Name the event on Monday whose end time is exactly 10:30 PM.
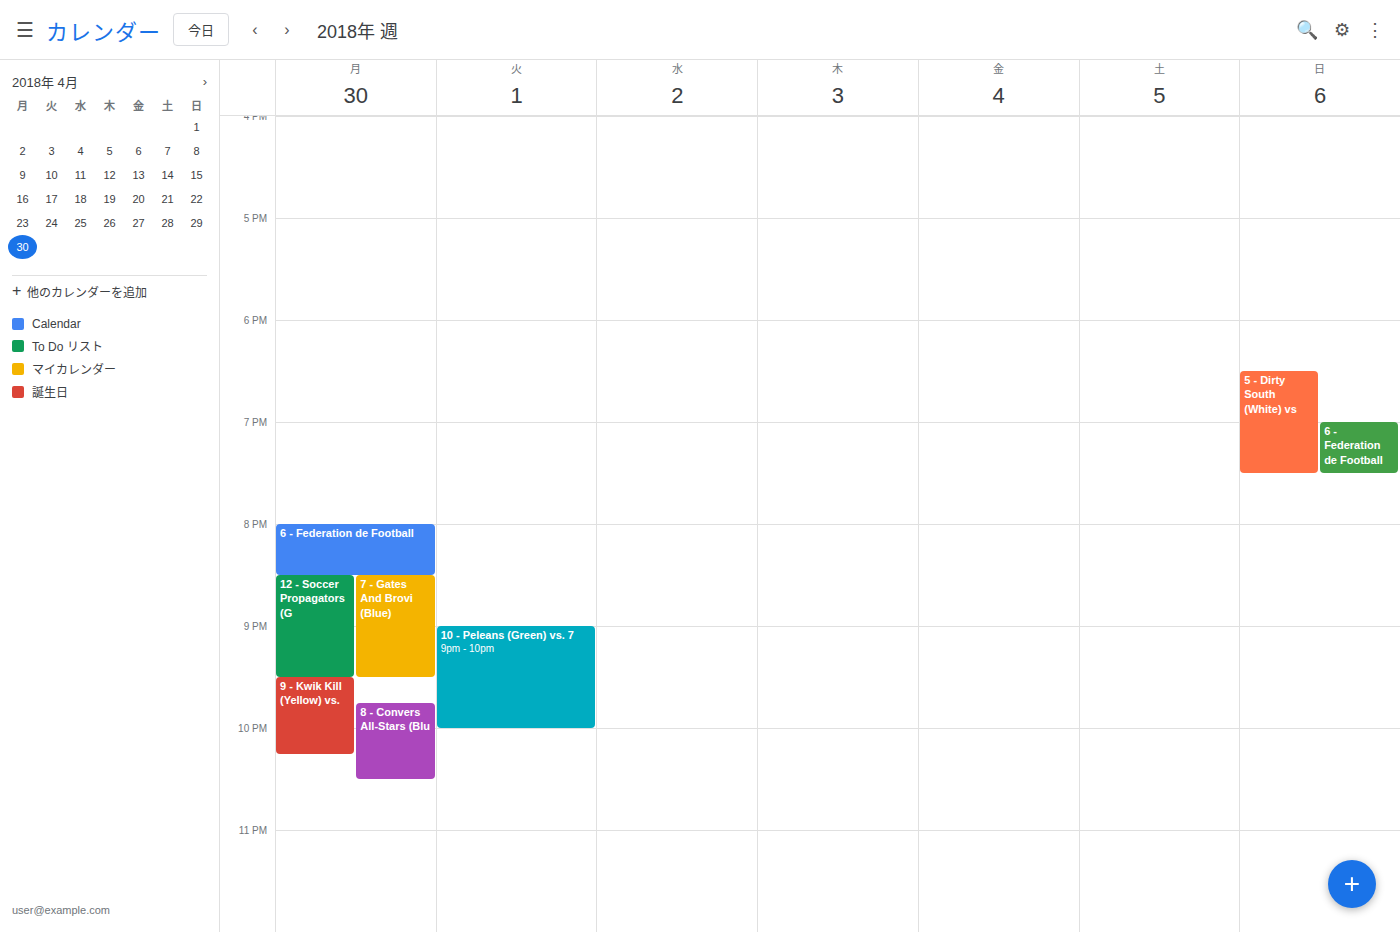
"8 - Convers All-Stars (Blu"